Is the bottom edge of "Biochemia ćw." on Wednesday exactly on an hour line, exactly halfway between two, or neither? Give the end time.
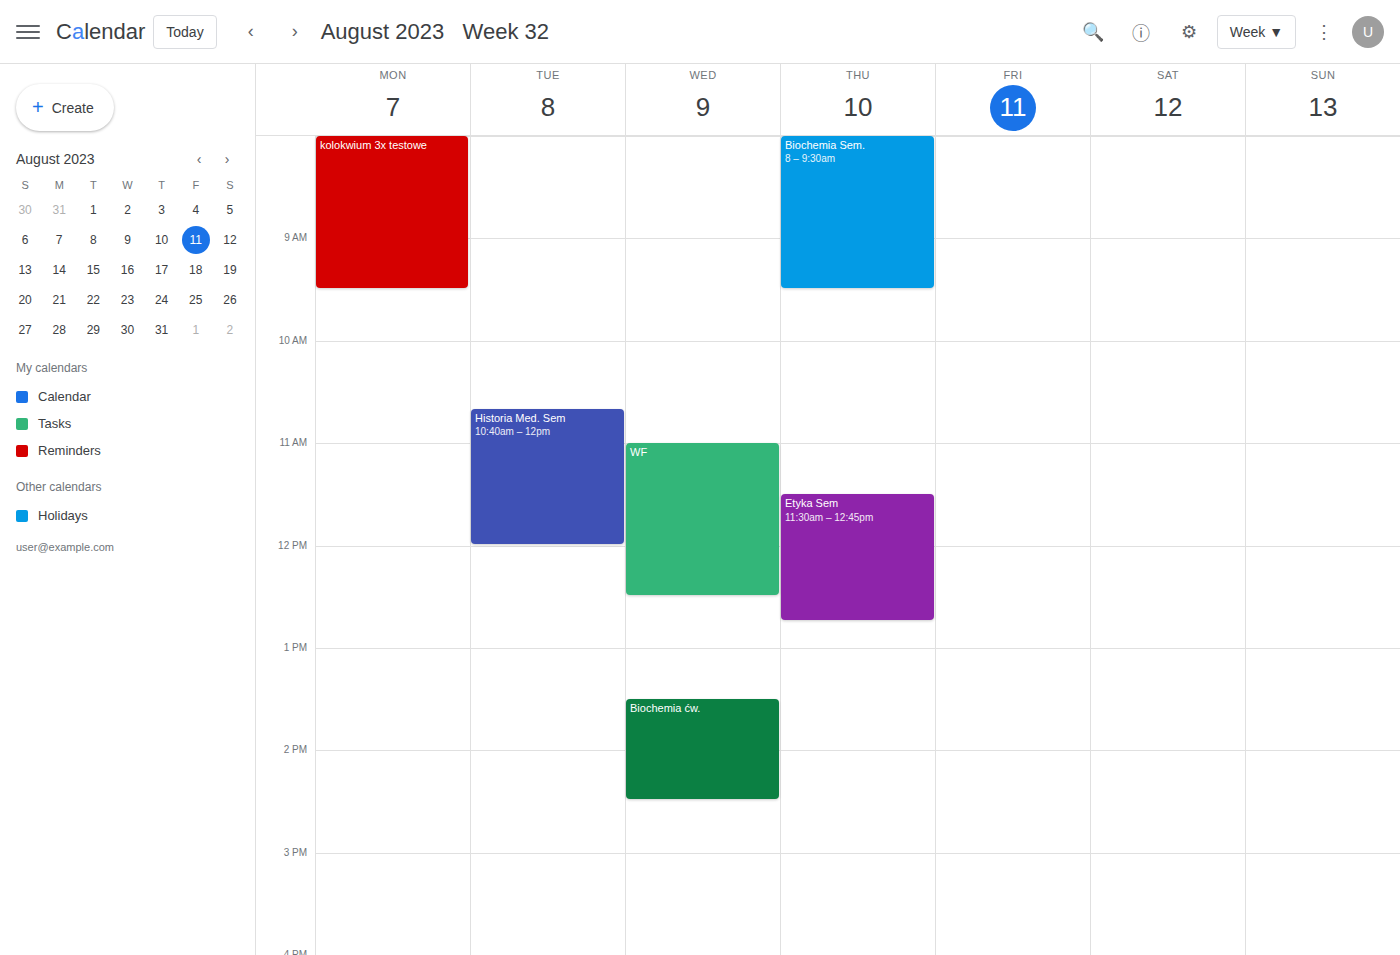
2:30 PM -- halfway between the 2 PM and 3 PM lines.